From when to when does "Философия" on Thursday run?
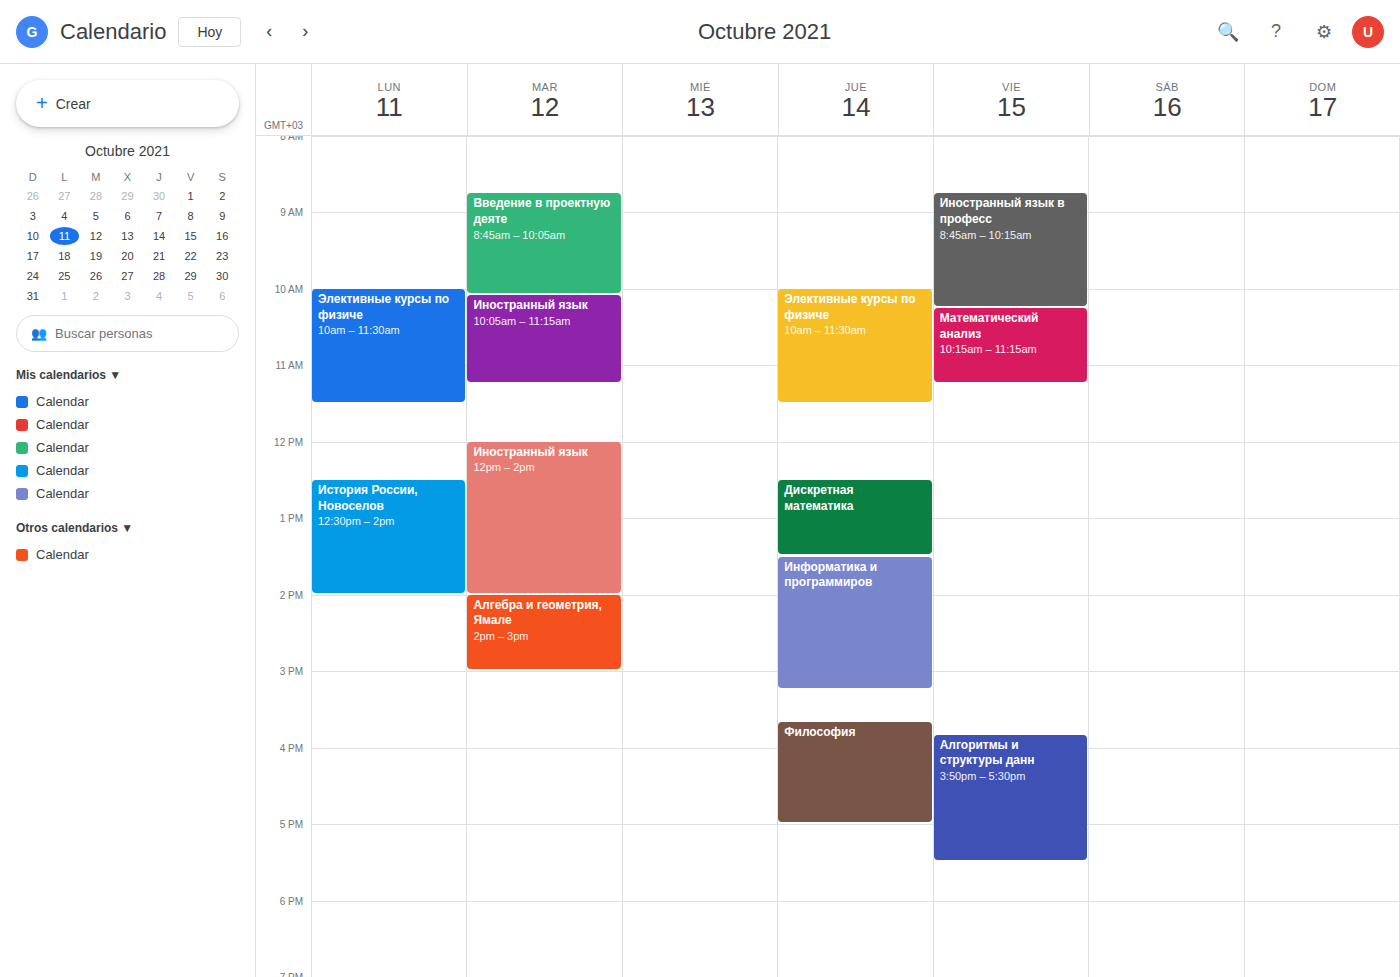
3:40 PM to 5:00 PM